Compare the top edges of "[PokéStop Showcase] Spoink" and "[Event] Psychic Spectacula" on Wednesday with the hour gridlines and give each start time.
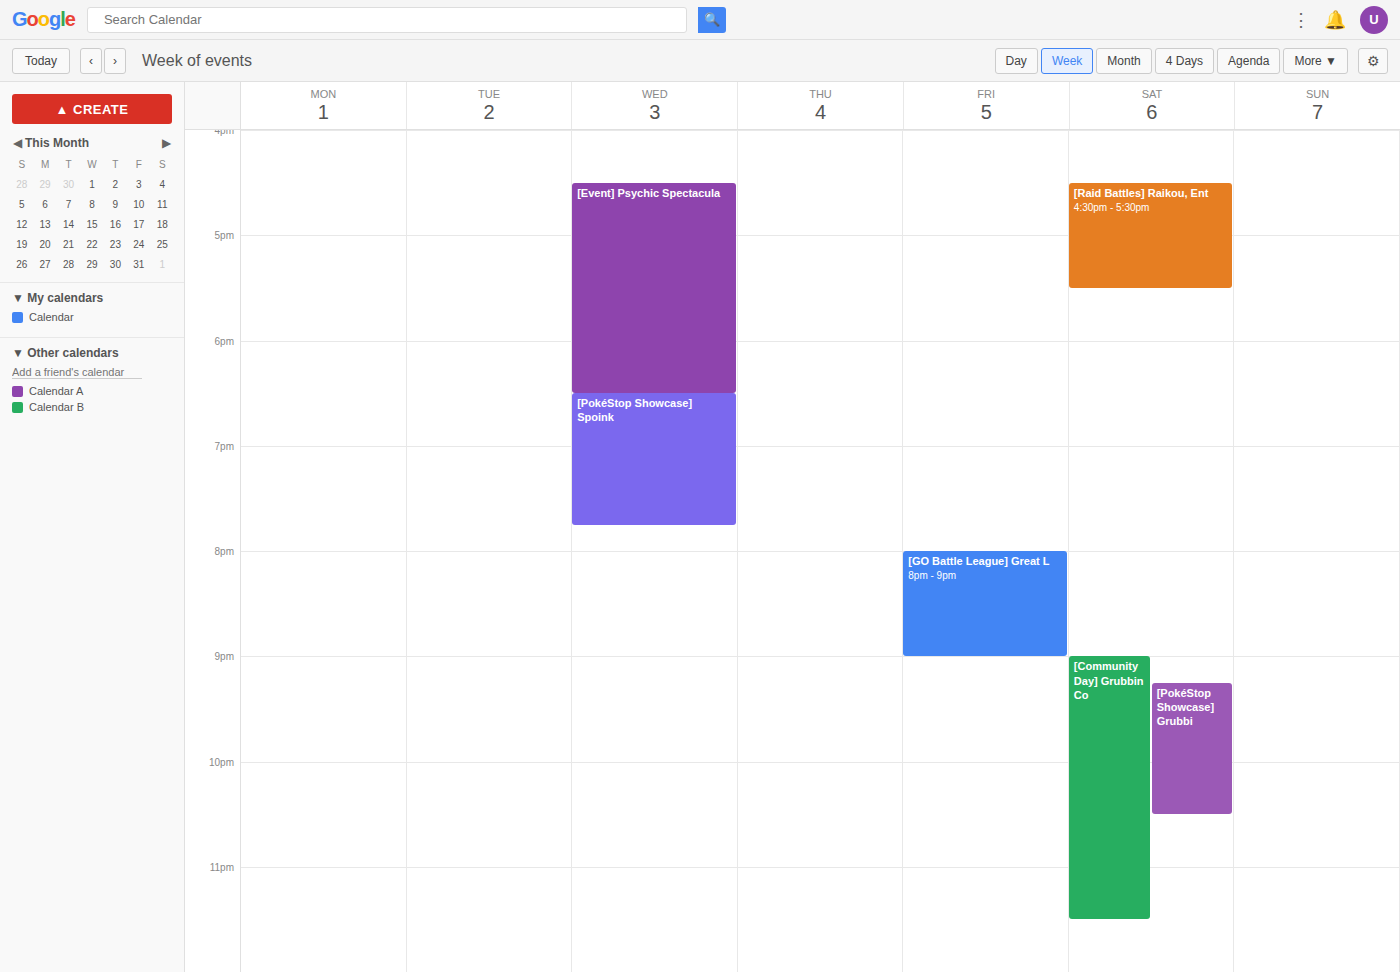
"[PokéStop Showcase] Spoink": 18:30, halfway between the 18:00 and 19:00 lines. "[Event] Psychic Spectacula": 16:30, halfway between the 16:00 and 17:00 lines.